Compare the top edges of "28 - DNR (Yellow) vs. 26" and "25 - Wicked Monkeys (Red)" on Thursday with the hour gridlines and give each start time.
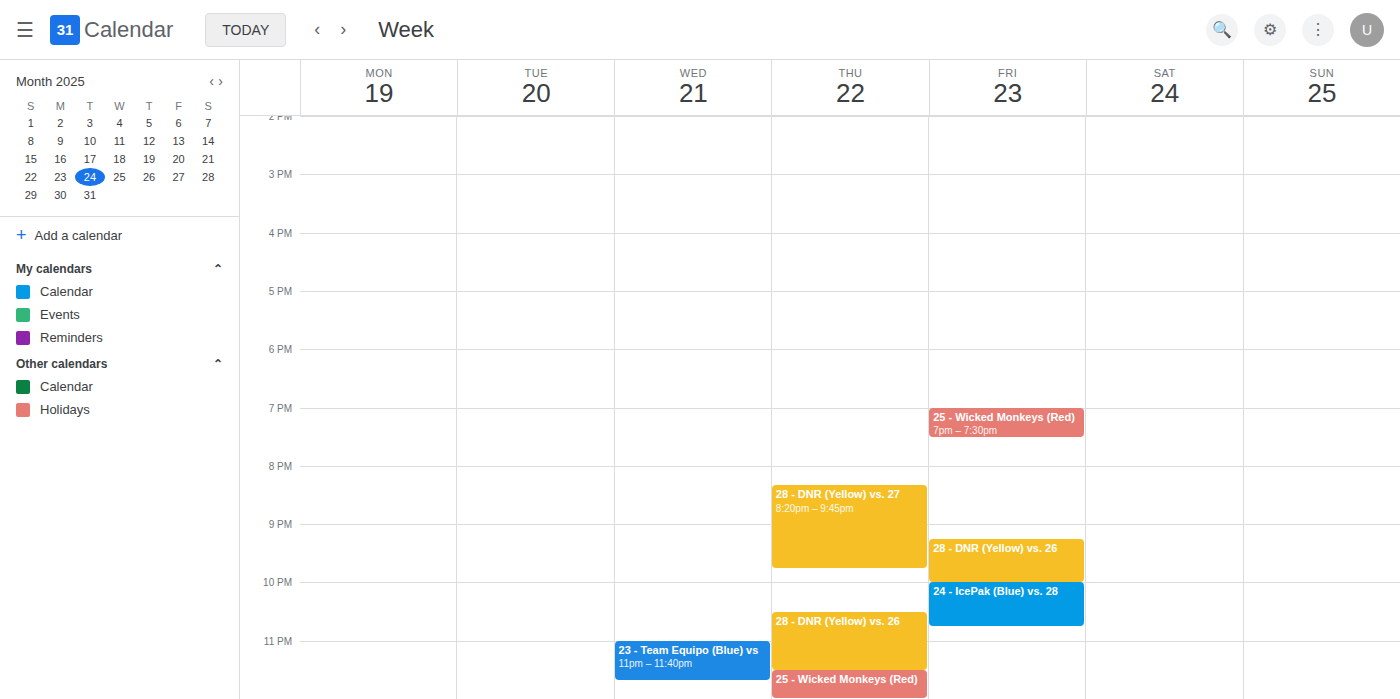
"28 - DNR (Yellow) vs. 26": 22:30, halfway between the 22:00 and 23:00 lines. "25 - Wicked Monkeys (Red)": 23:30, halfway between the 23:00 and 24:00 lines.